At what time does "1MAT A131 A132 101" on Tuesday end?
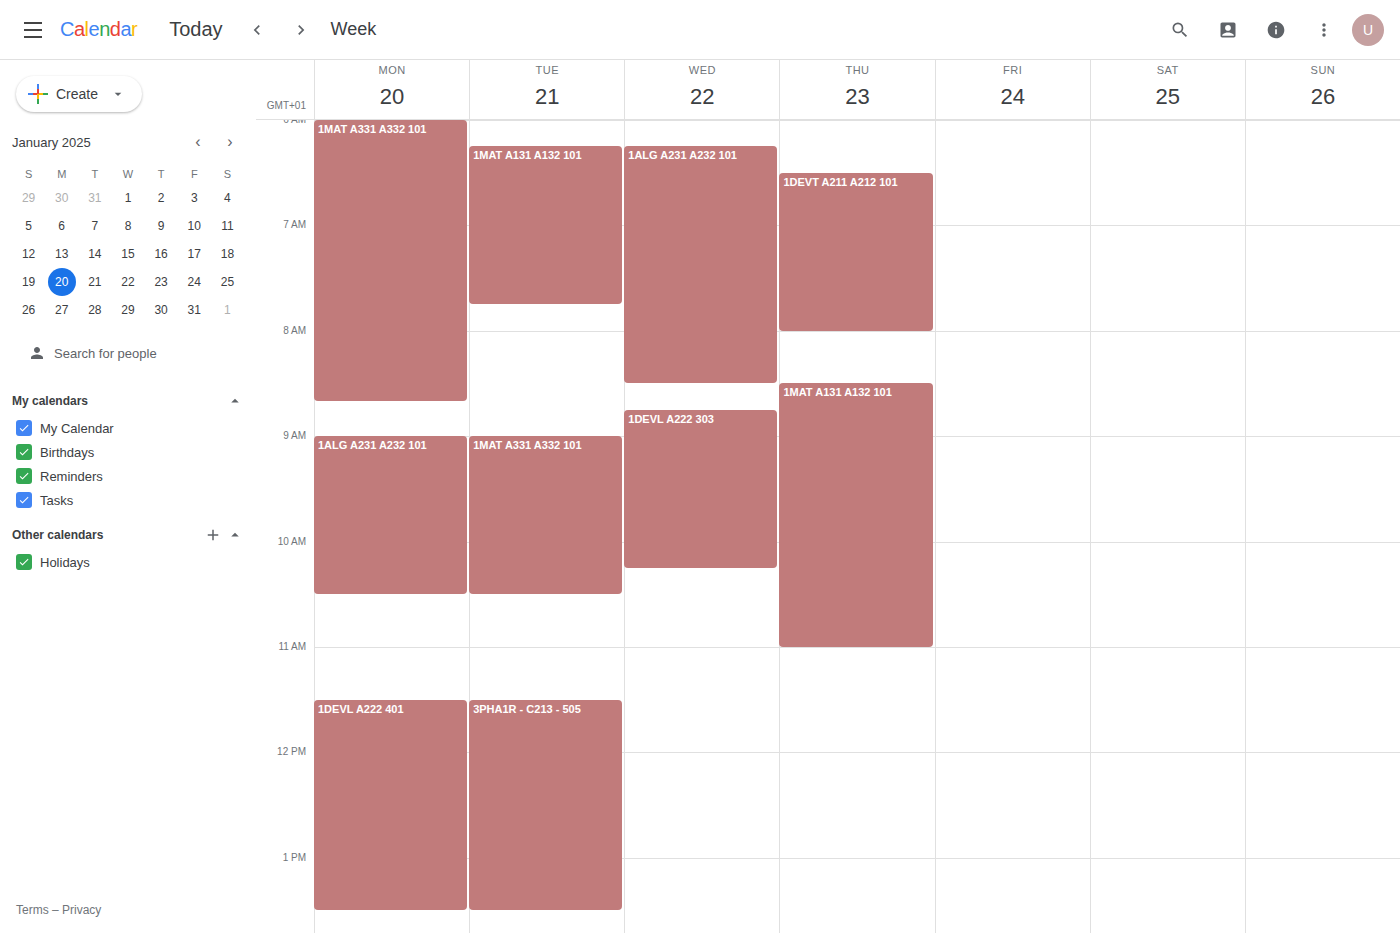
7:45 AM